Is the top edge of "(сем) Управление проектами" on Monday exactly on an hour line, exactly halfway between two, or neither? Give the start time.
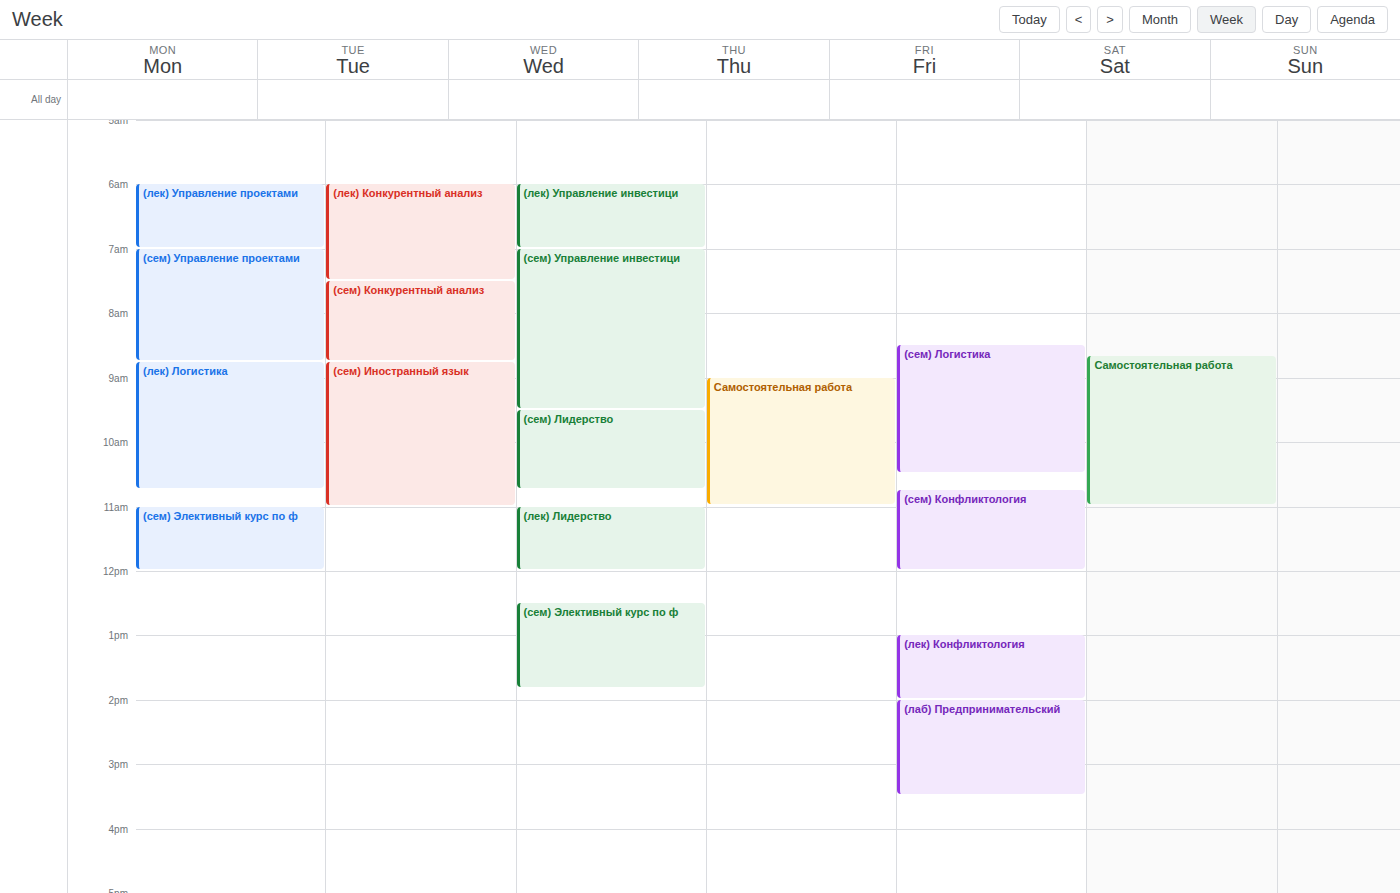
7:00 AM -- exactly on the 7 AM line.